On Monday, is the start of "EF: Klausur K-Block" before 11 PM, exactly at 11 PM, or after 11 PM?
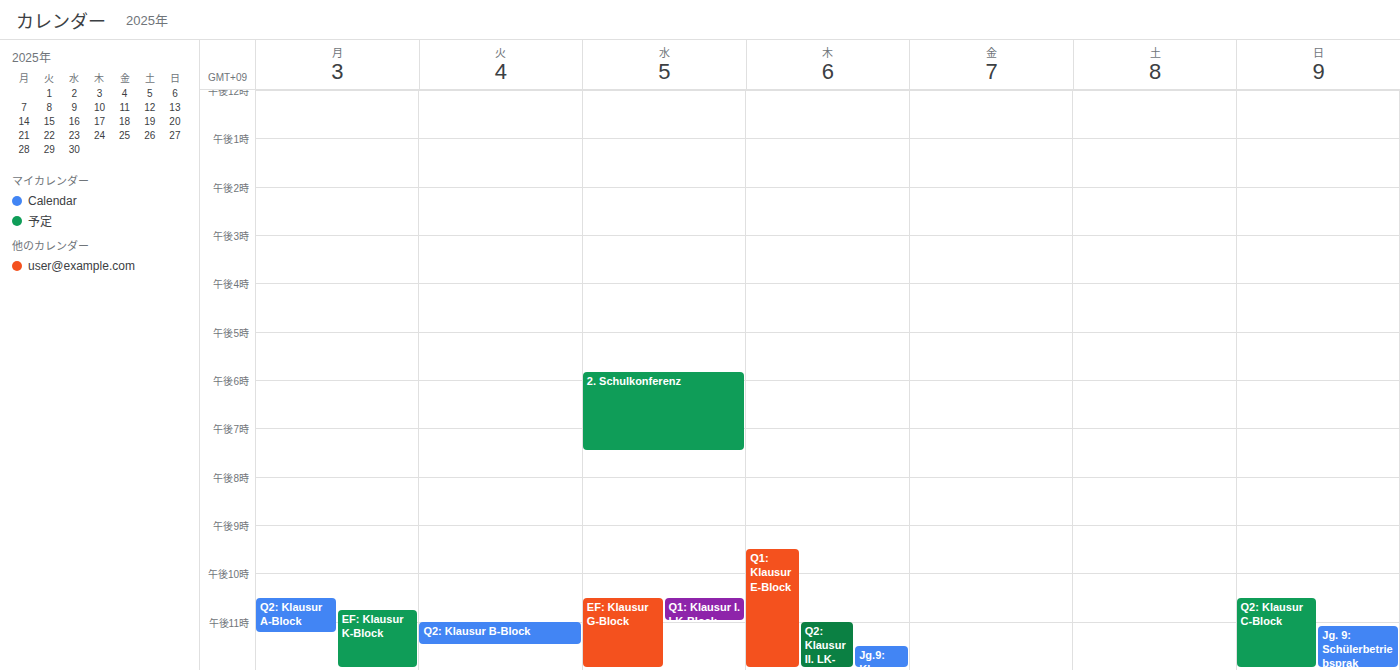
10:45 PM -- before 11 PM, 15 minutes above the 11 PM line.